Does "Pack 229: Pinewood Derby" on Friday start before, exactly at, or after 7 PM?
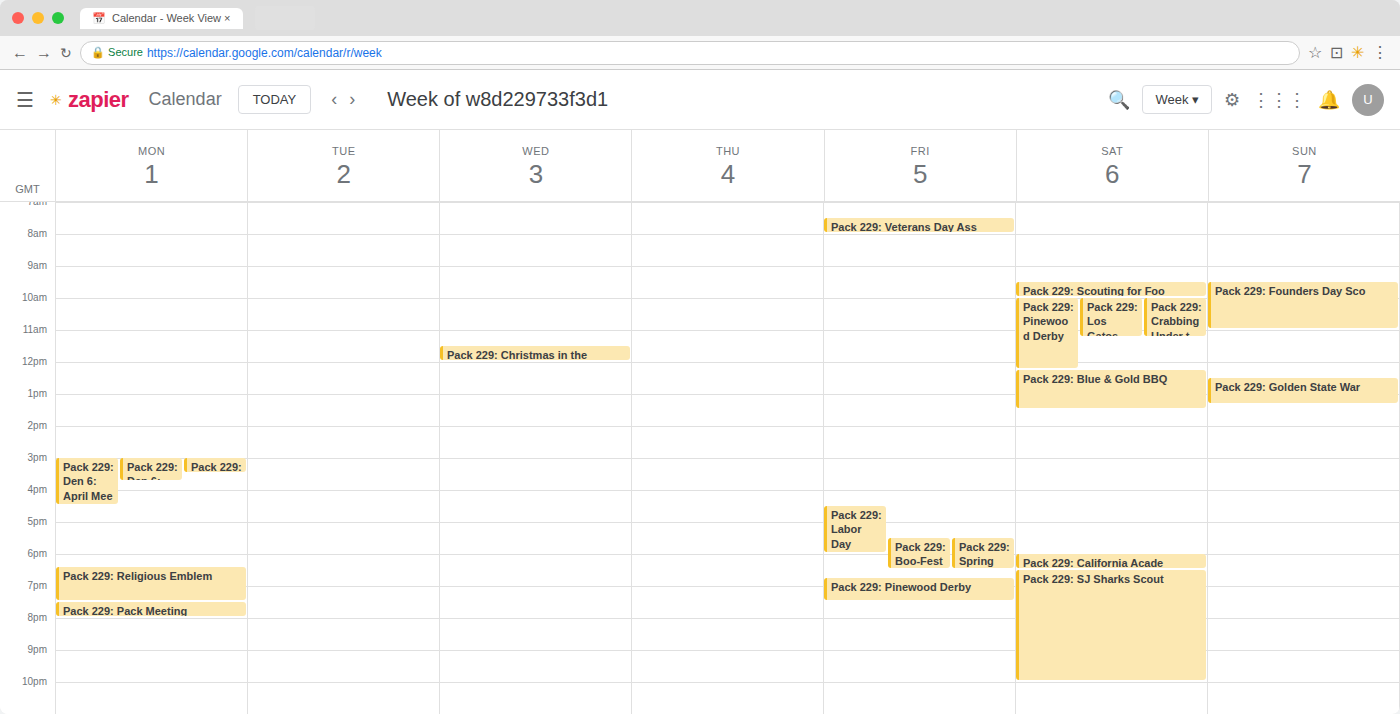
6:45 PM -- before 7 PM, 15 minutes above the 7 PM line.